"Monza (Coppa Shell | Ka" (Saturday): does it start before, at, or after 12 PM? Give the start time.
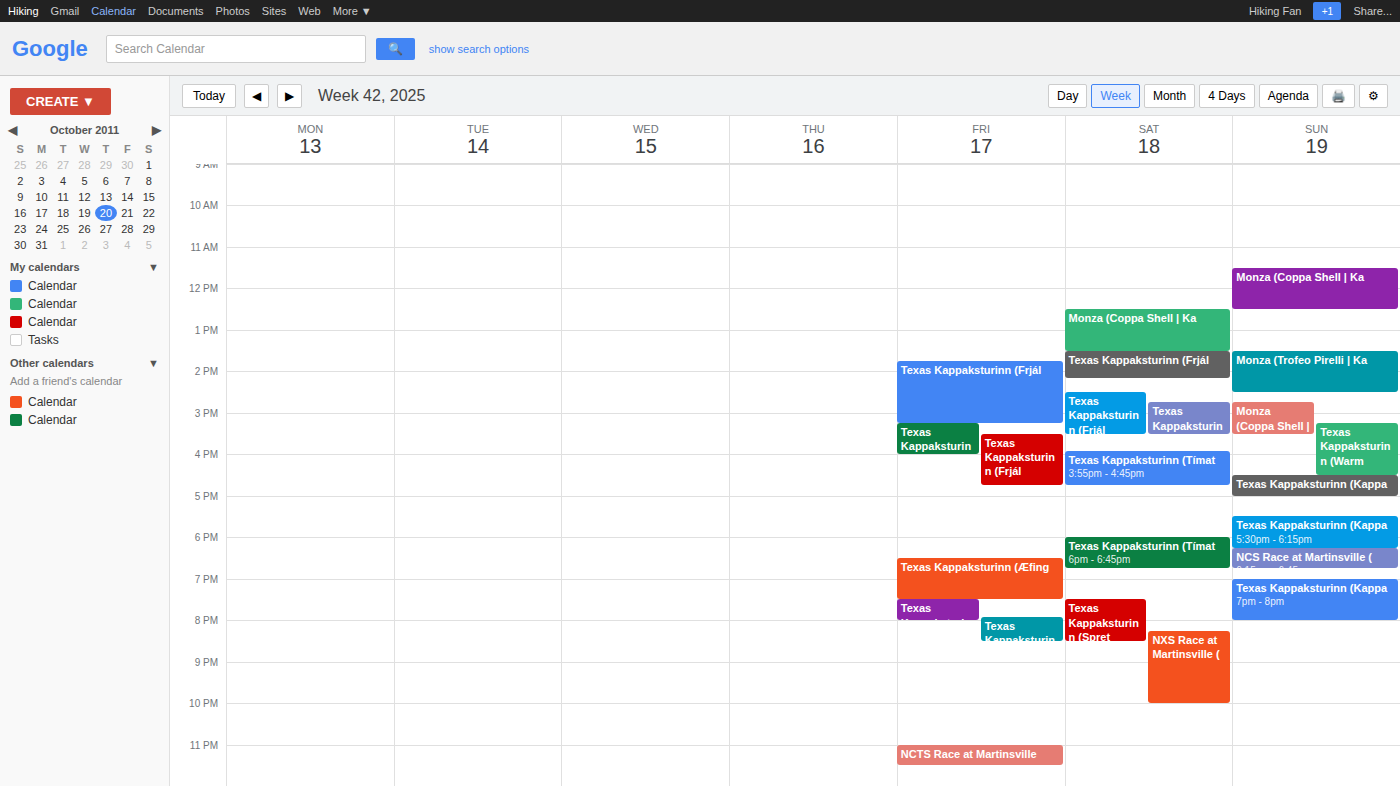
12:30 PM -- after 12 PM, 30 minutes below the 12 PM line.